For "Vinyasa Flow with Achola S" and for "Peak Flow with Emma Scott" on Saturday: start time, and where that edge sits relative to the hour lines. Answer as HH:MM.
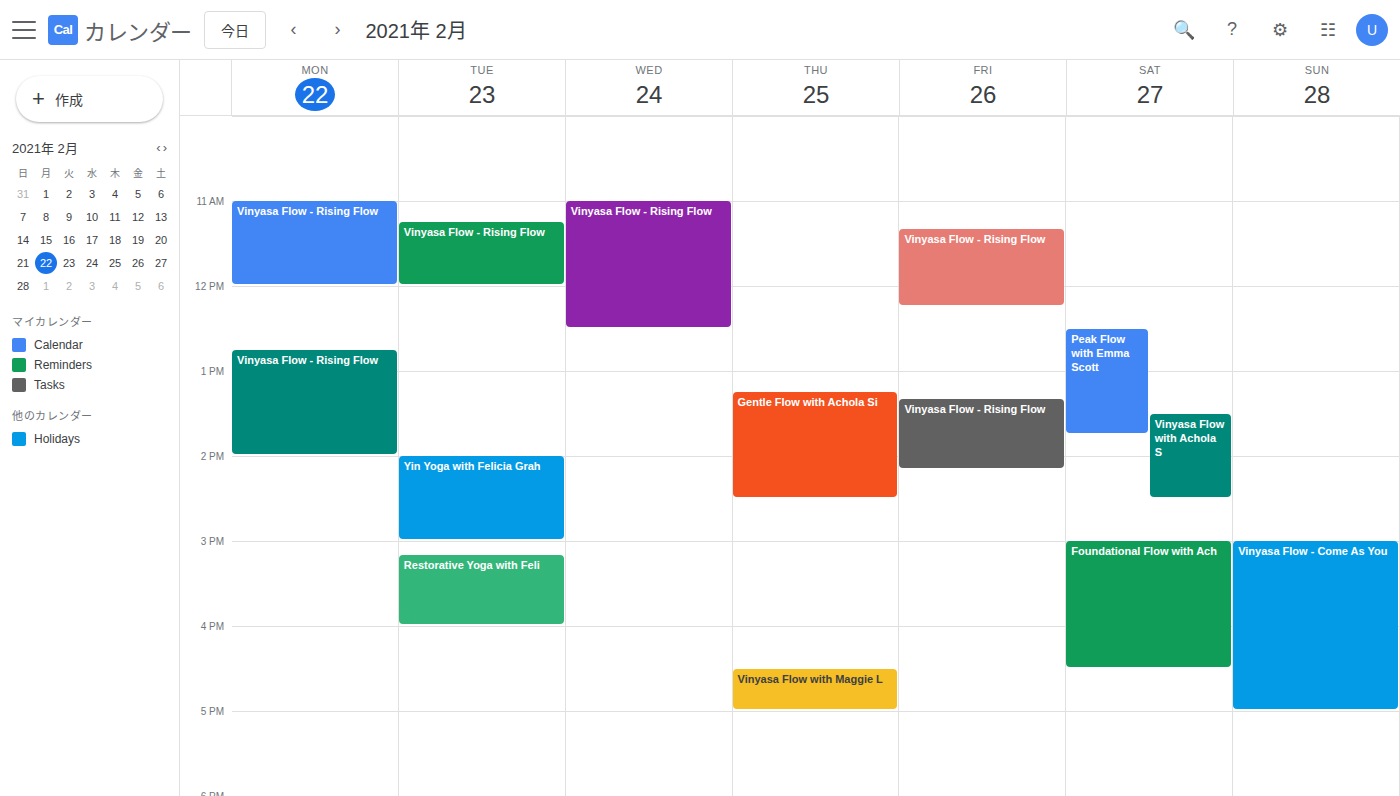
"Vinyasa Flow with Achola S": 13:30, halfway between the 13:00 and 14:00 lines. "Peak Flow with Emma Scott": 12:30, halfway between the 12:00 and 13:00 lines.